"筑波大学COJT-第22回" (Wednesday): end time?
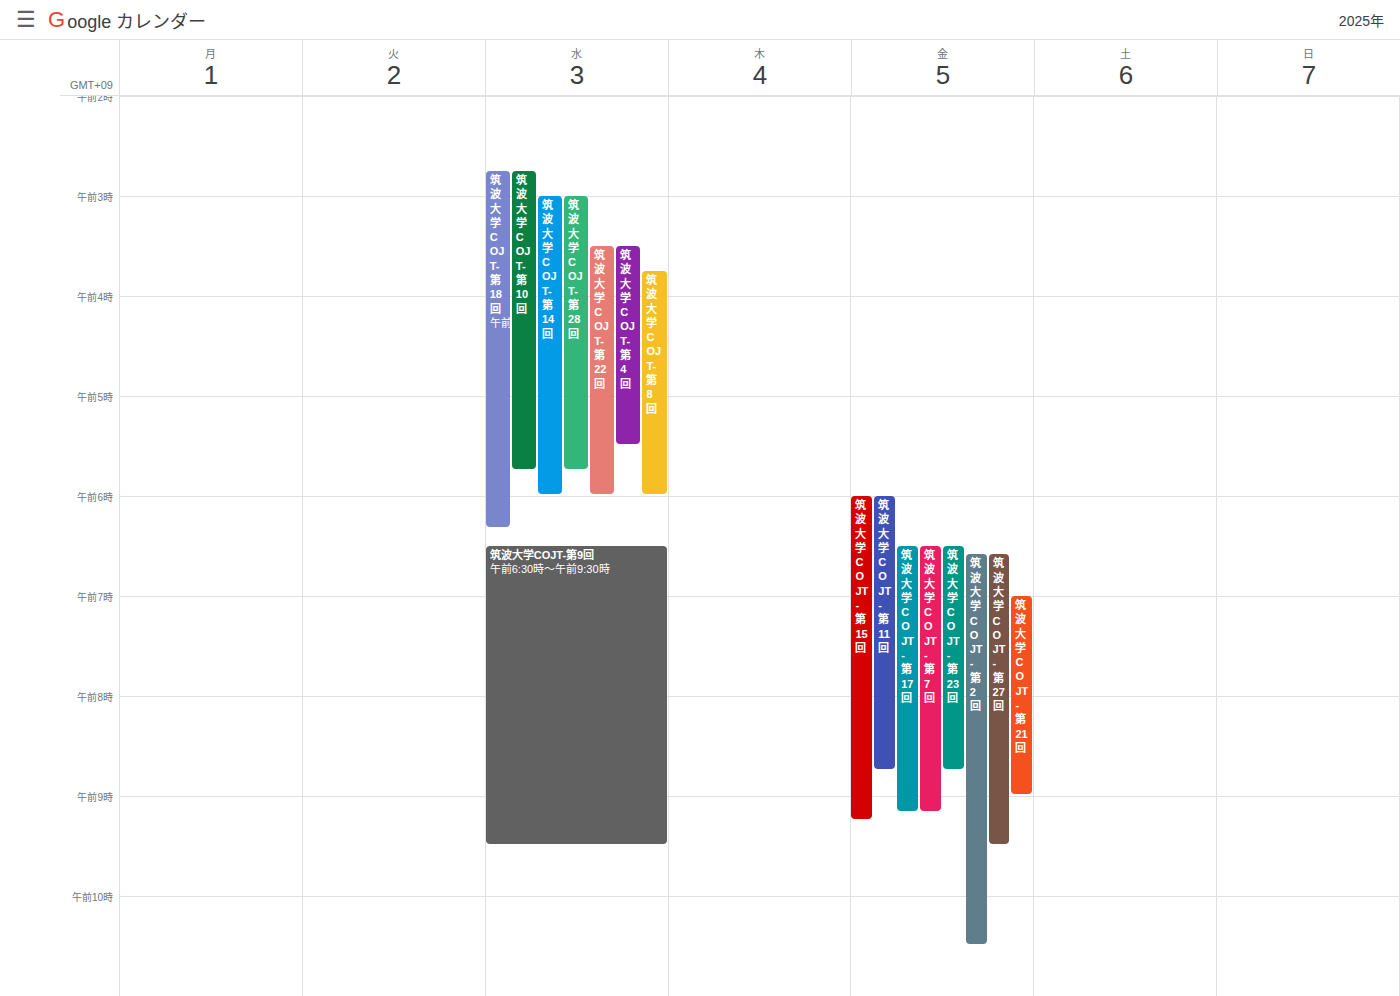
6:00 AM